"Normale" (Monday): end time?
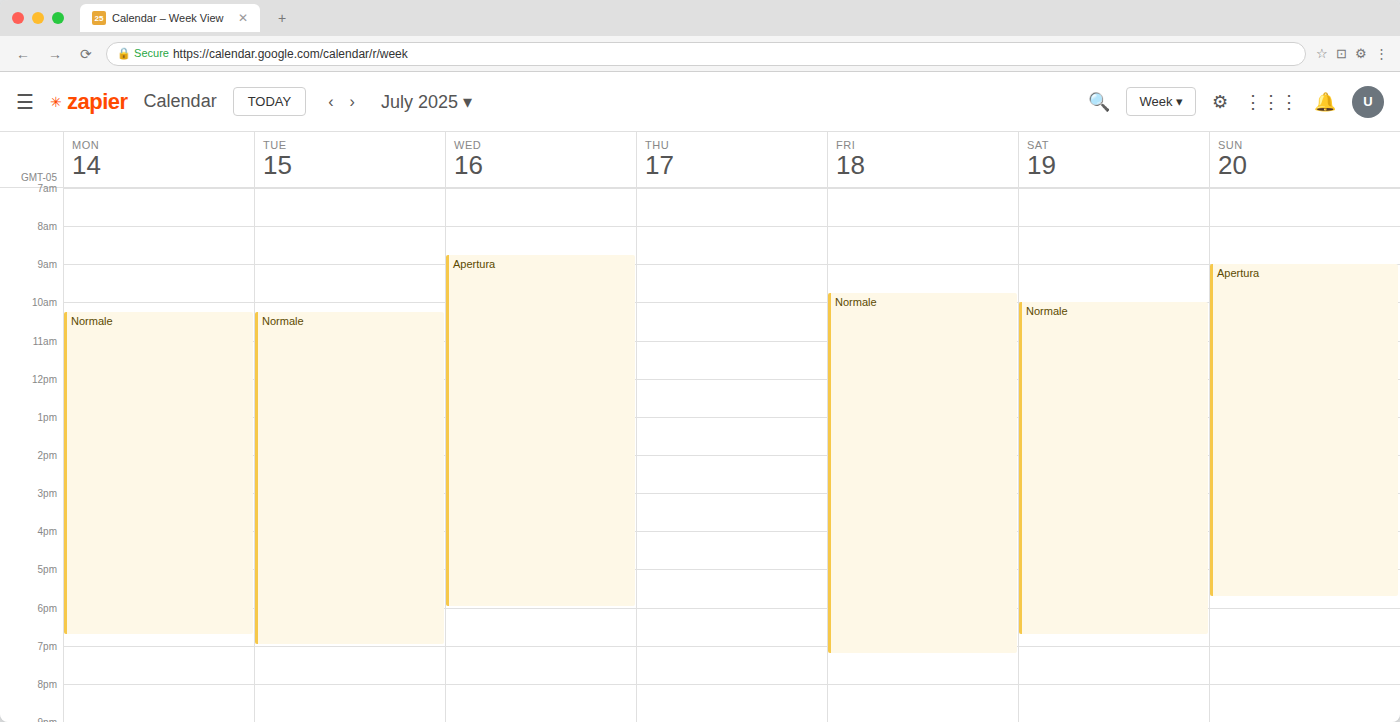
6:45 PM